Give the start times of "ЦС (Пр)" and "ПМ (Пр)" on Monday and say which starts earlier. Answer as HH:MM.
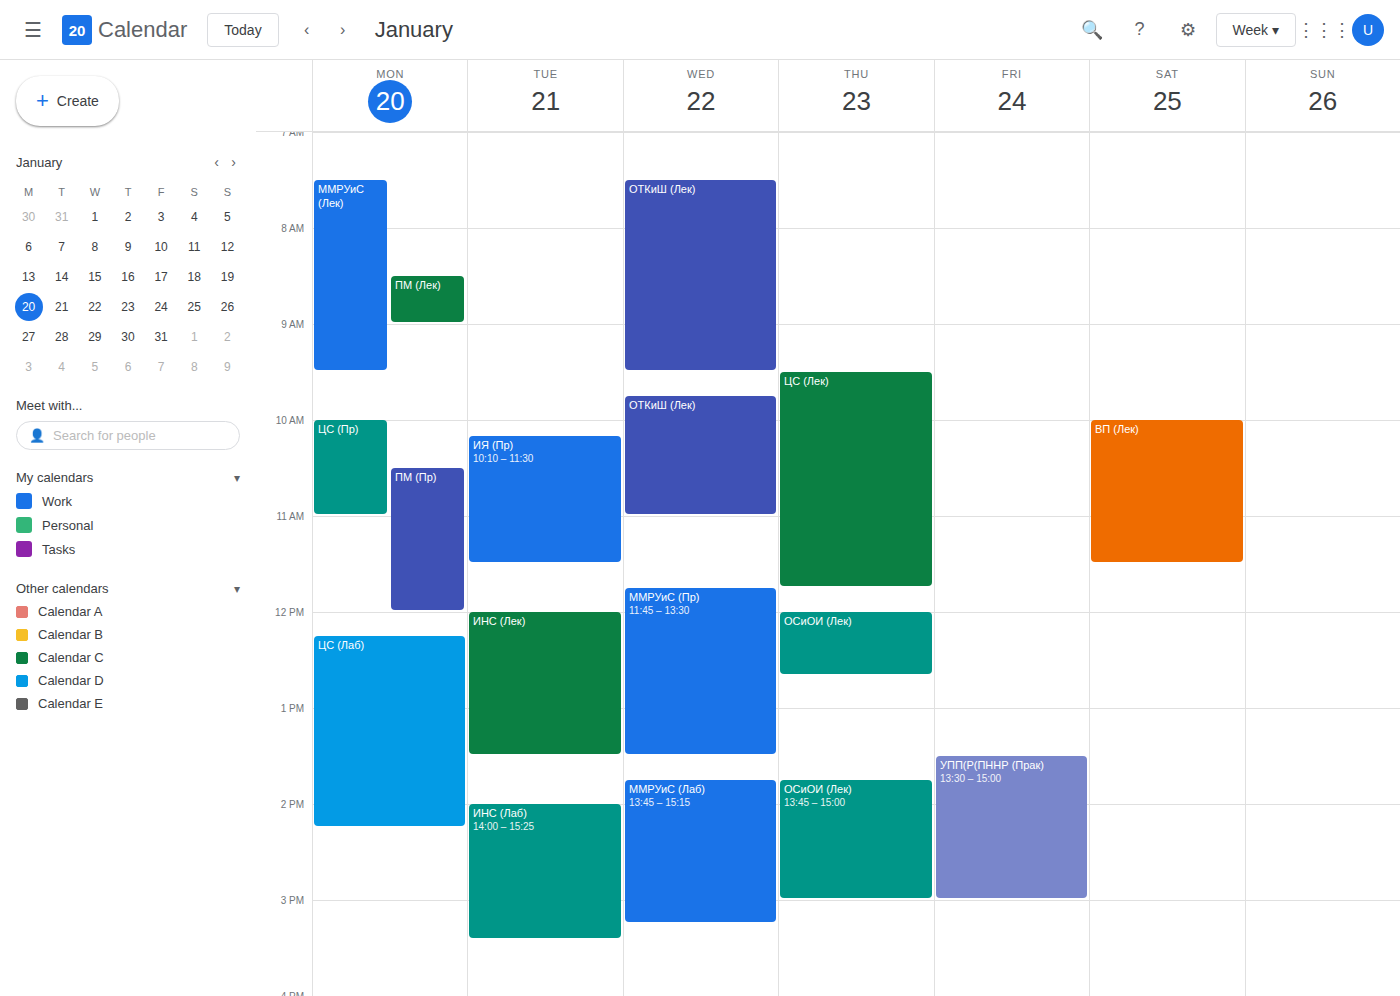
"ЦС (Пр)" 10:00; "ПМ (Пр)" 10:30.